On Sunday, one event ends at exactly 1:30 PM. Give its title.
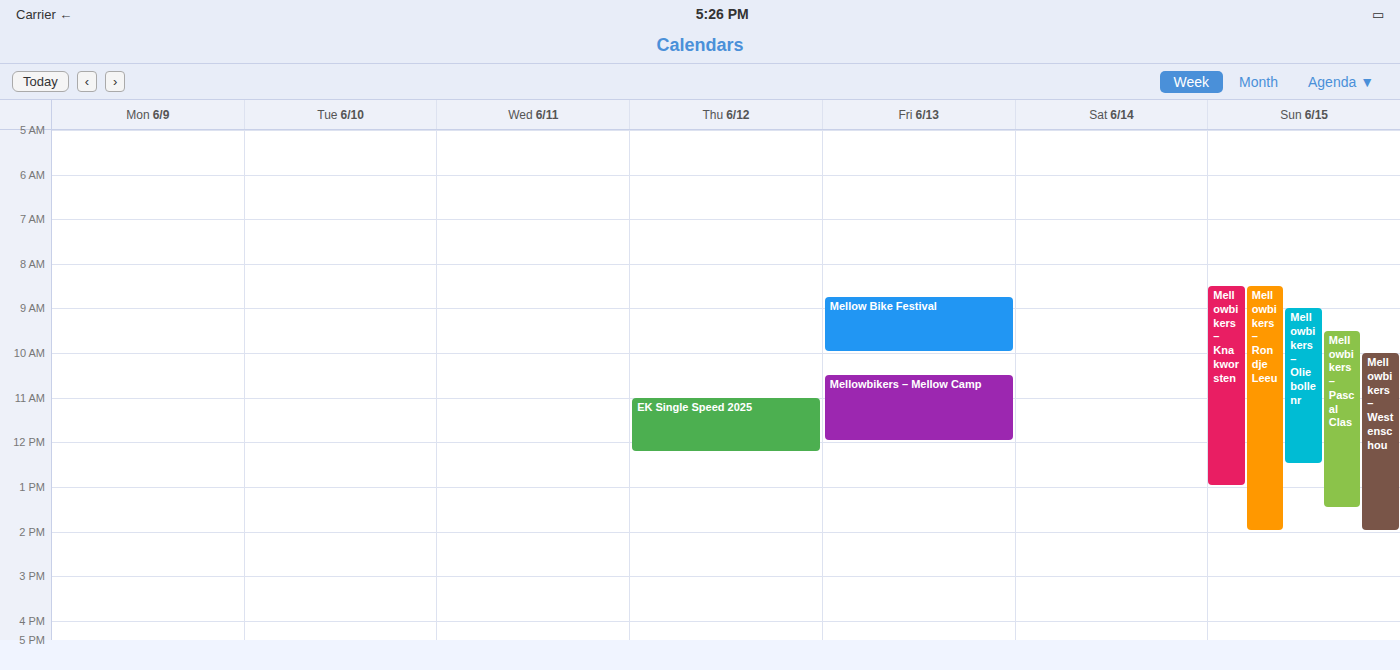
"Mellowbikers – Pascal Clas"